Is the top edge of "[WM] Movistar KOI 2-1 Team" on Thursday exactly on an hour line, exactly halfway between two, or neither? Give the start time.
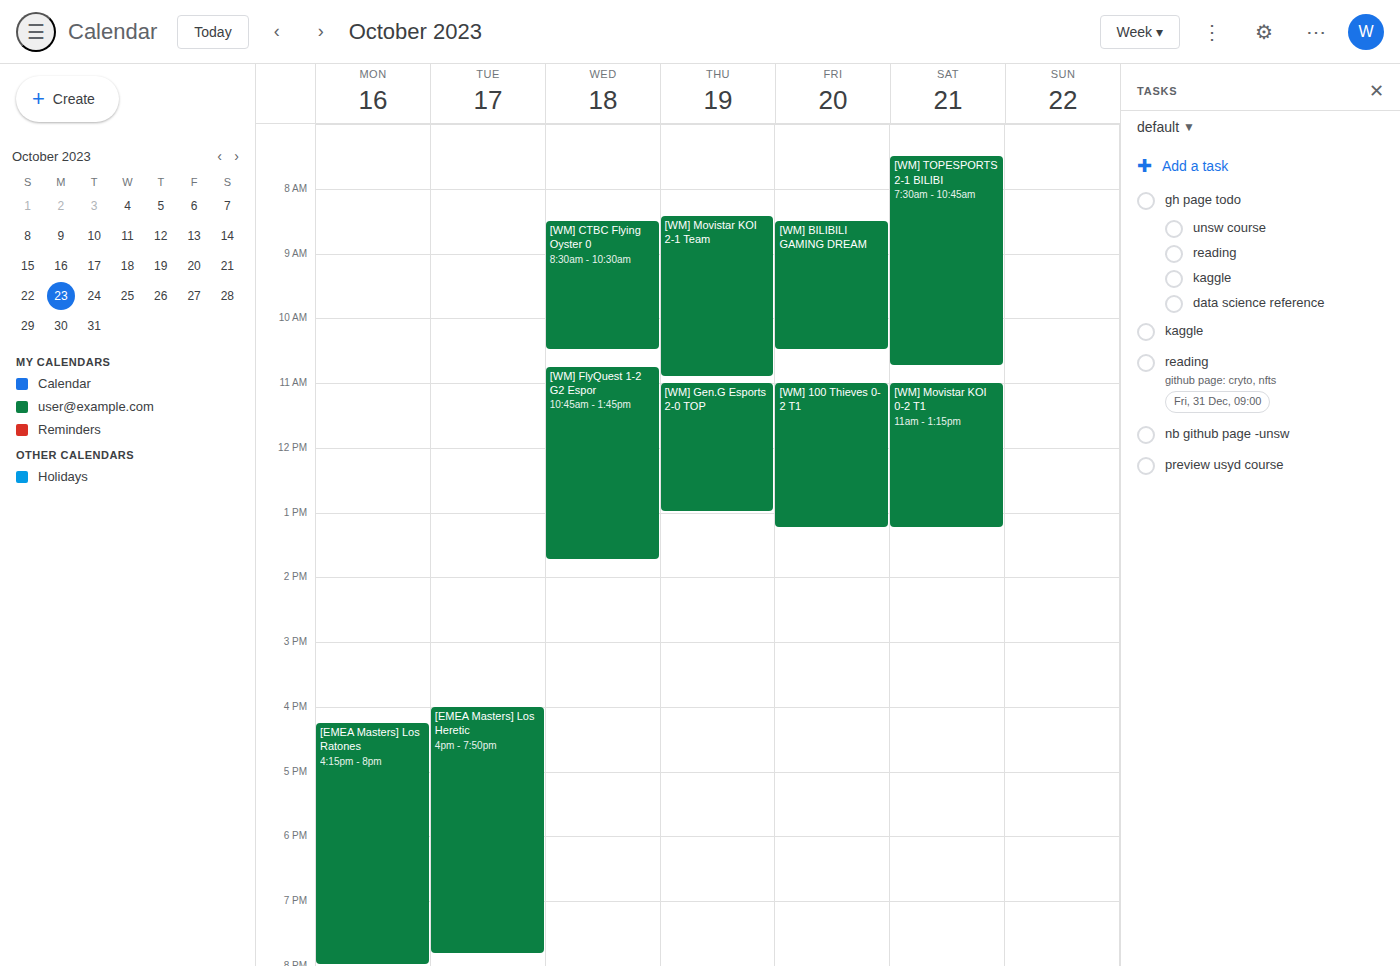
8:25 AM -- neither: 25 minutes below the 8 AM line and 35 minutes above the 9 AM line.